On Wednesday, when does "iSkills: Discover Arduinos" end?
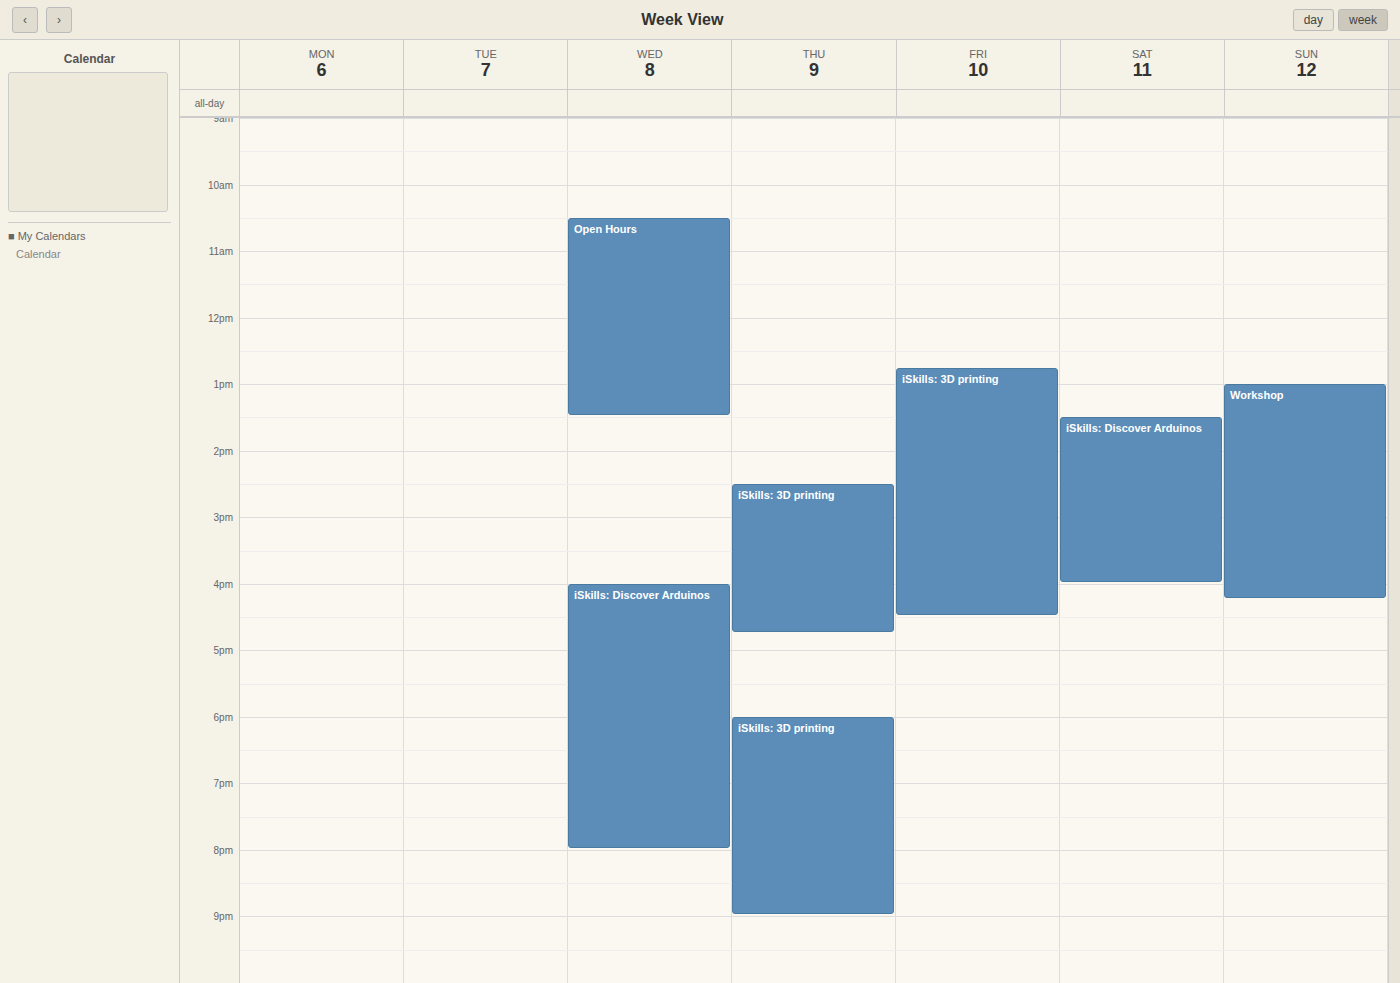
8:00 PM